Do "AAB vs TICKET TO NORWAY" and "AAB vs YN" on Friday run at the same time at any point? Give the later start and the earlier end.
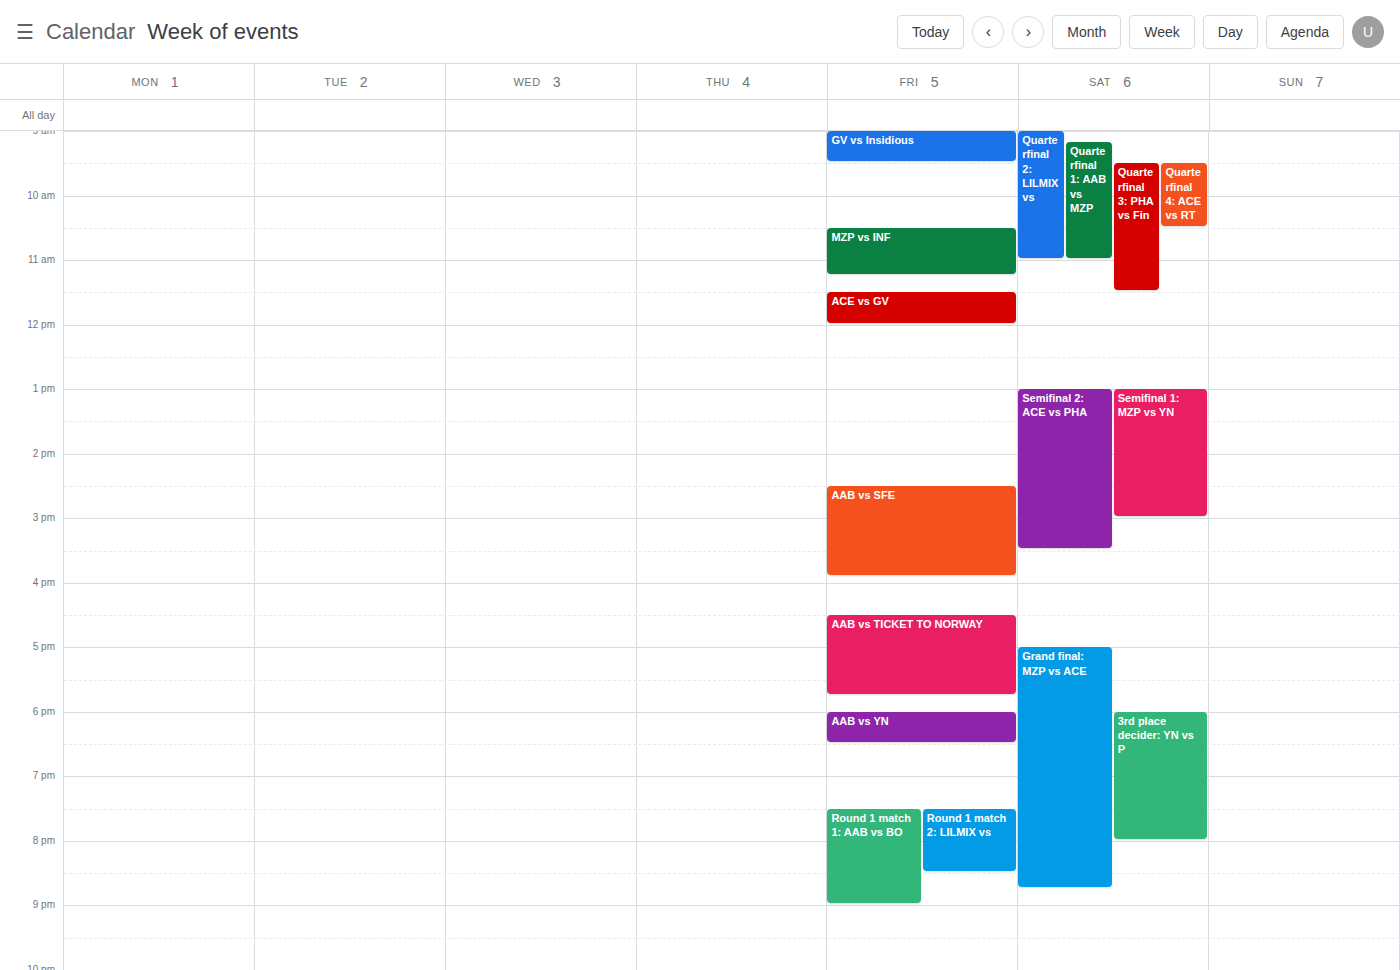
"AAB vs TICKET TO NORWAY" ends at 5:45 PM and "AAB vs YN" starts at 6:00 PM -- no overlap.